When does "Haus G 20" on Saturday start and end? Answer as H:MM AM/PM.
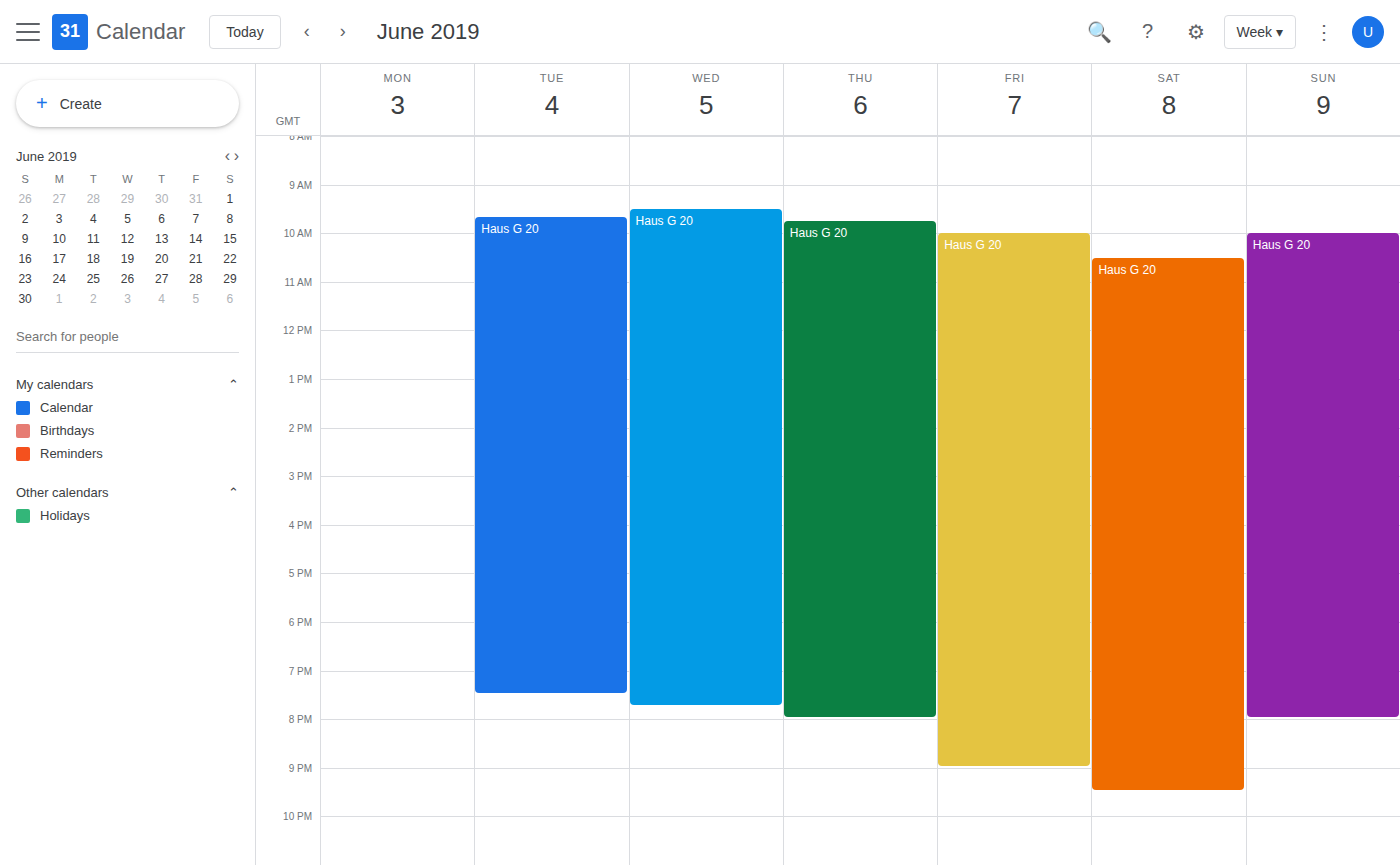
10:30 AM to 9:30 PM